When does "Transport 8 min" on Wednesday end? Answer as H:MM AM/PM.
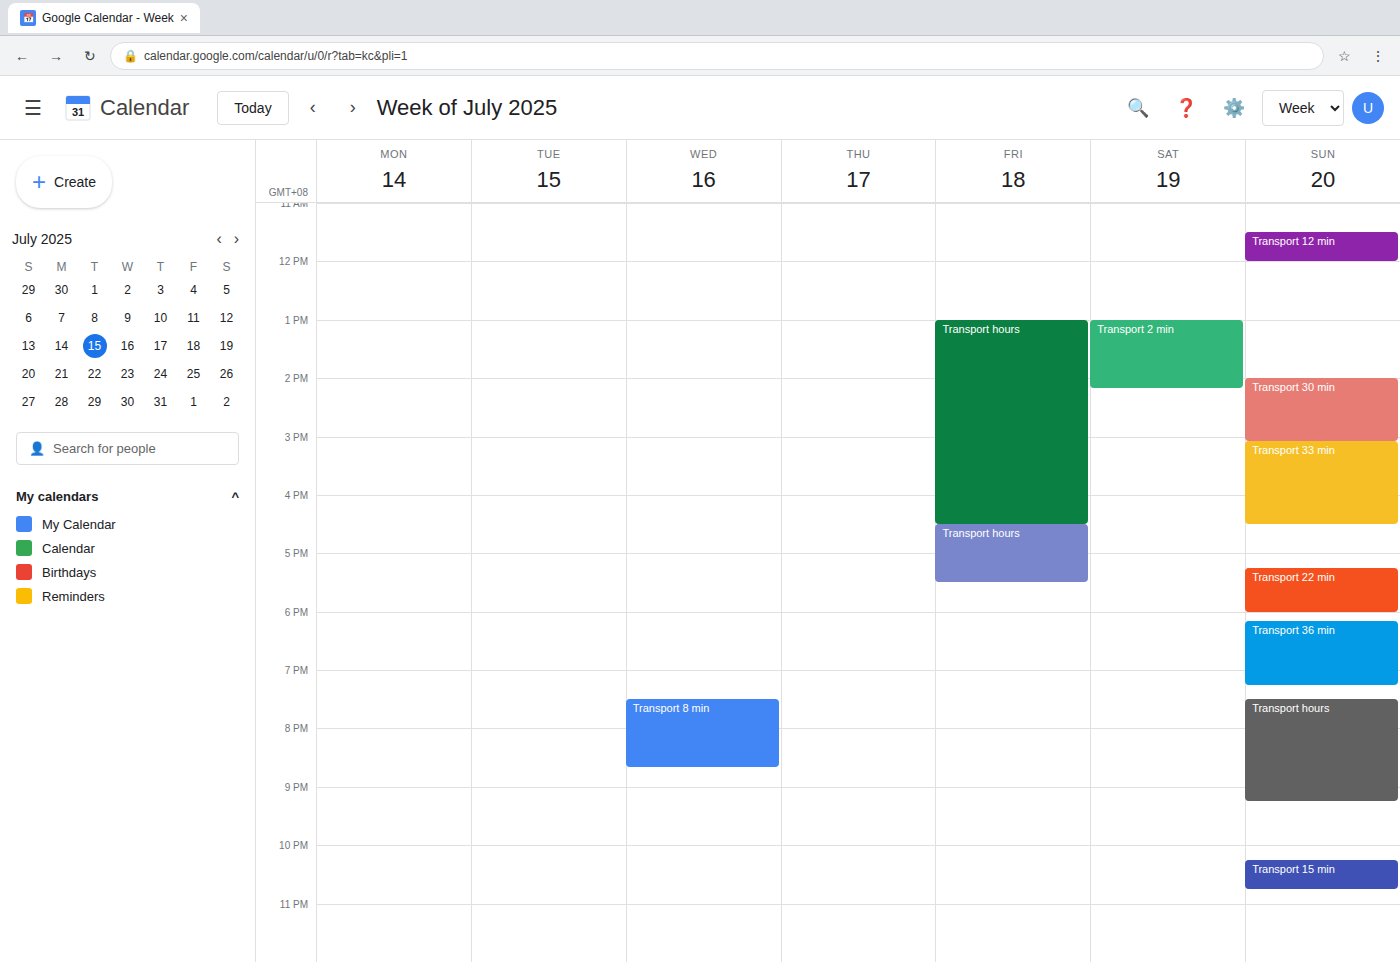
8:40 PM